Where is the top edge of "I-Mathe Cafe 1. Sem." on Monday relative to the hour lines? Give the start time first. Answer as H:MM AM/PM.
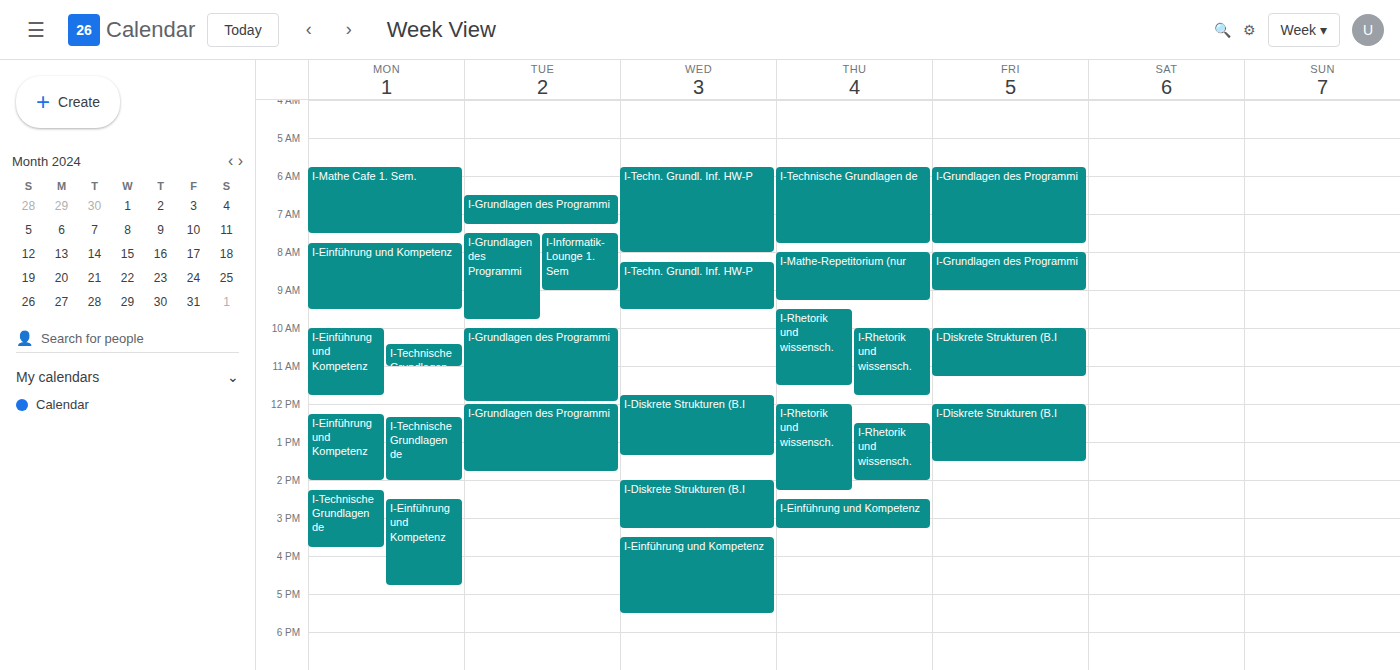
5:45 AM -- neither: three quarters of the way from the 5 AM line to the 6 AM line.